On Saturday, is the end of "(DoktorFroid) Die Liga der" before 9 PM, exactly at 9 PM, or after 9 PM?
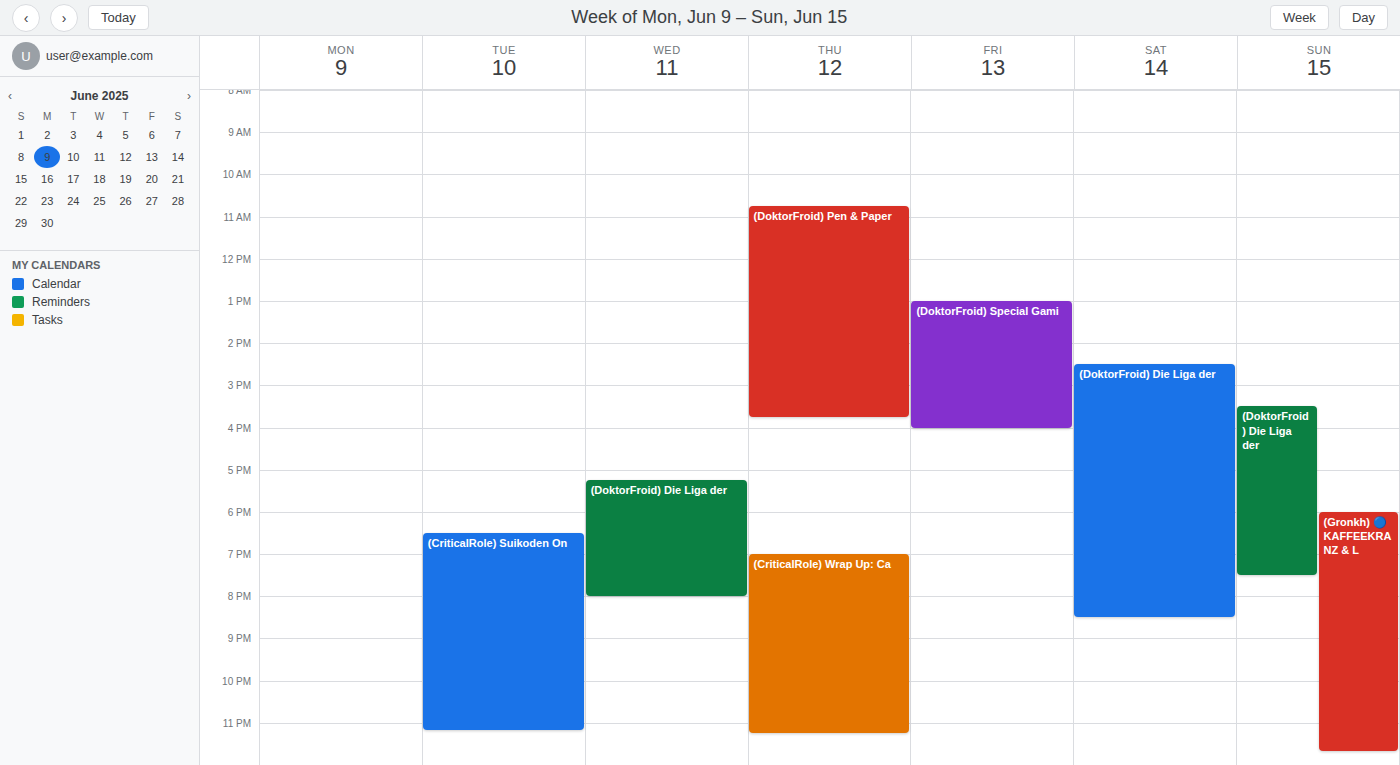
8:30 PM -- before 9 PM, 30 minutes above the 9 PM line.